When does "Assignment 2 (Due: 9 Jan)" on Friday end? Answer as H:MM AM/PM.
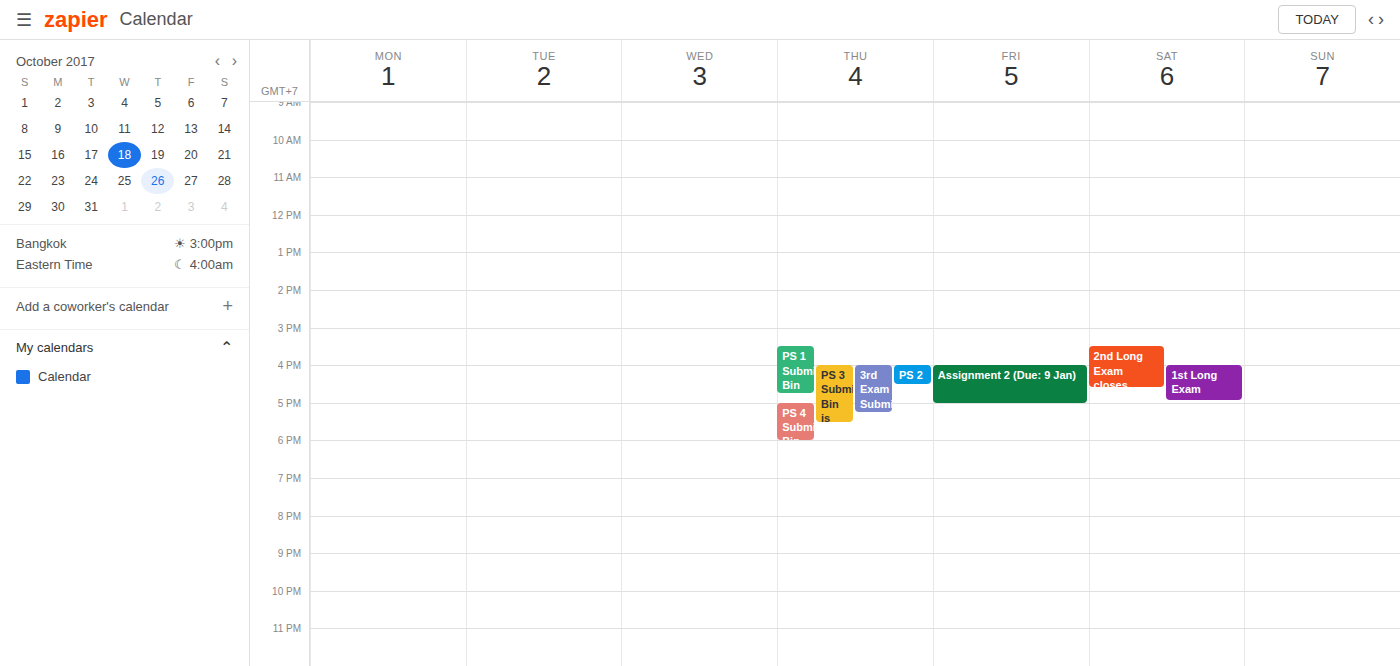
5:00 PM